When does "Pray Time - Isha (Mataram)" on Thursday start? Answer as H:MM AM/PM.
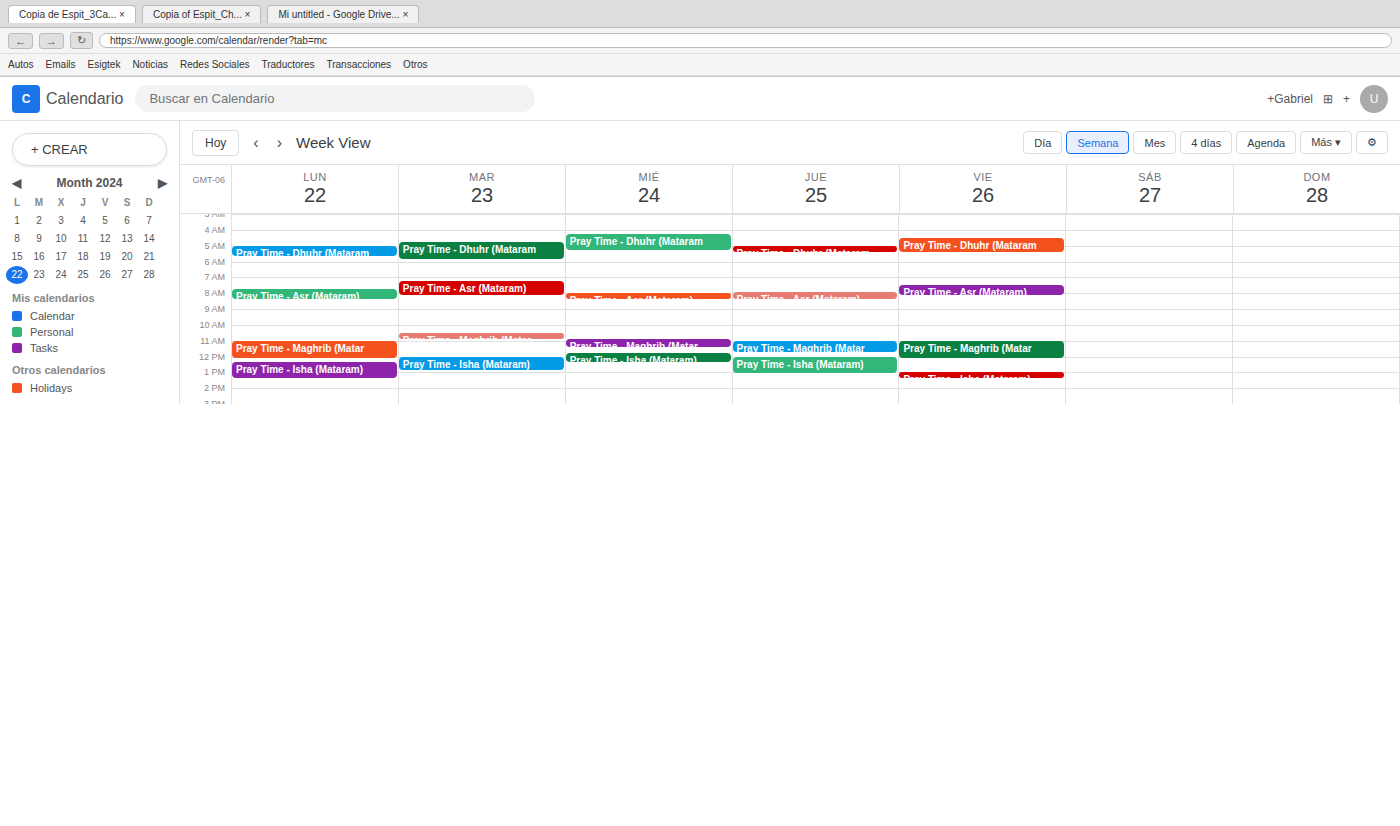
12:00 PM